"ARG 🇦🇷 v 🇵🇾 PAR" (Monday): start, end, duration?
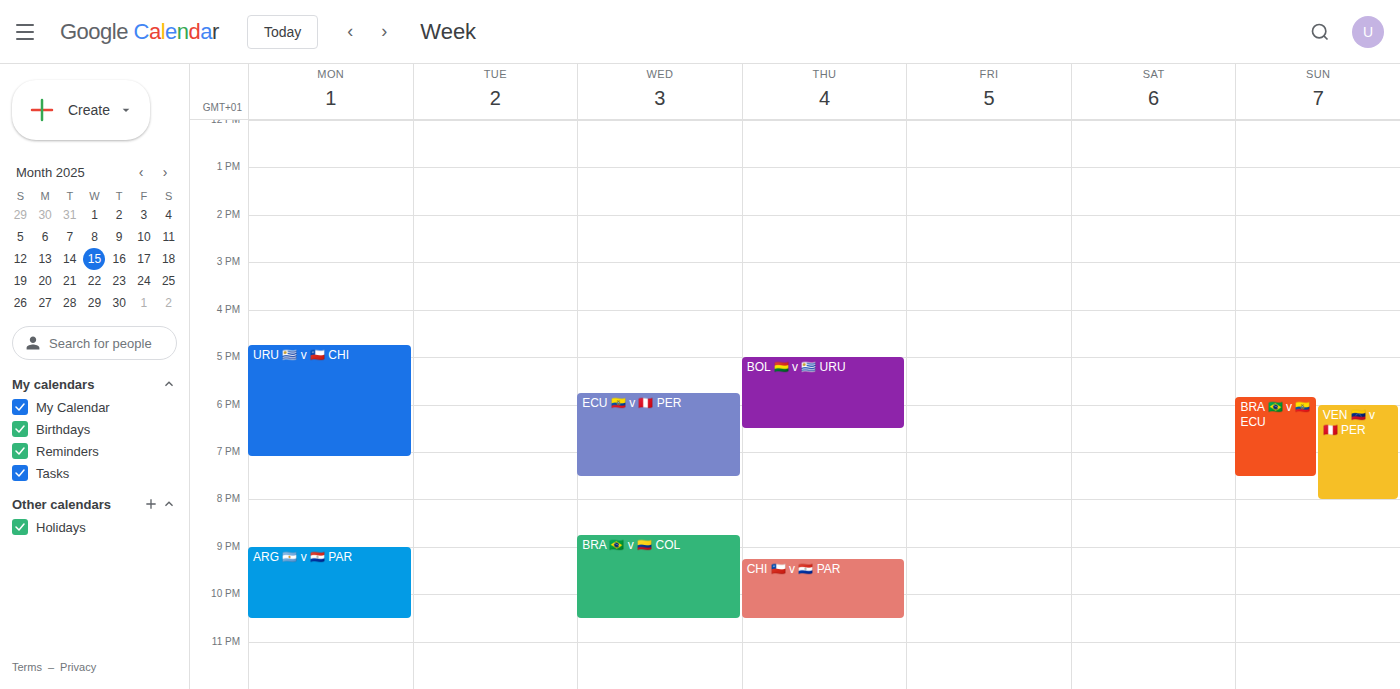
21:00 to 22:30, 1 hour 30 minutes